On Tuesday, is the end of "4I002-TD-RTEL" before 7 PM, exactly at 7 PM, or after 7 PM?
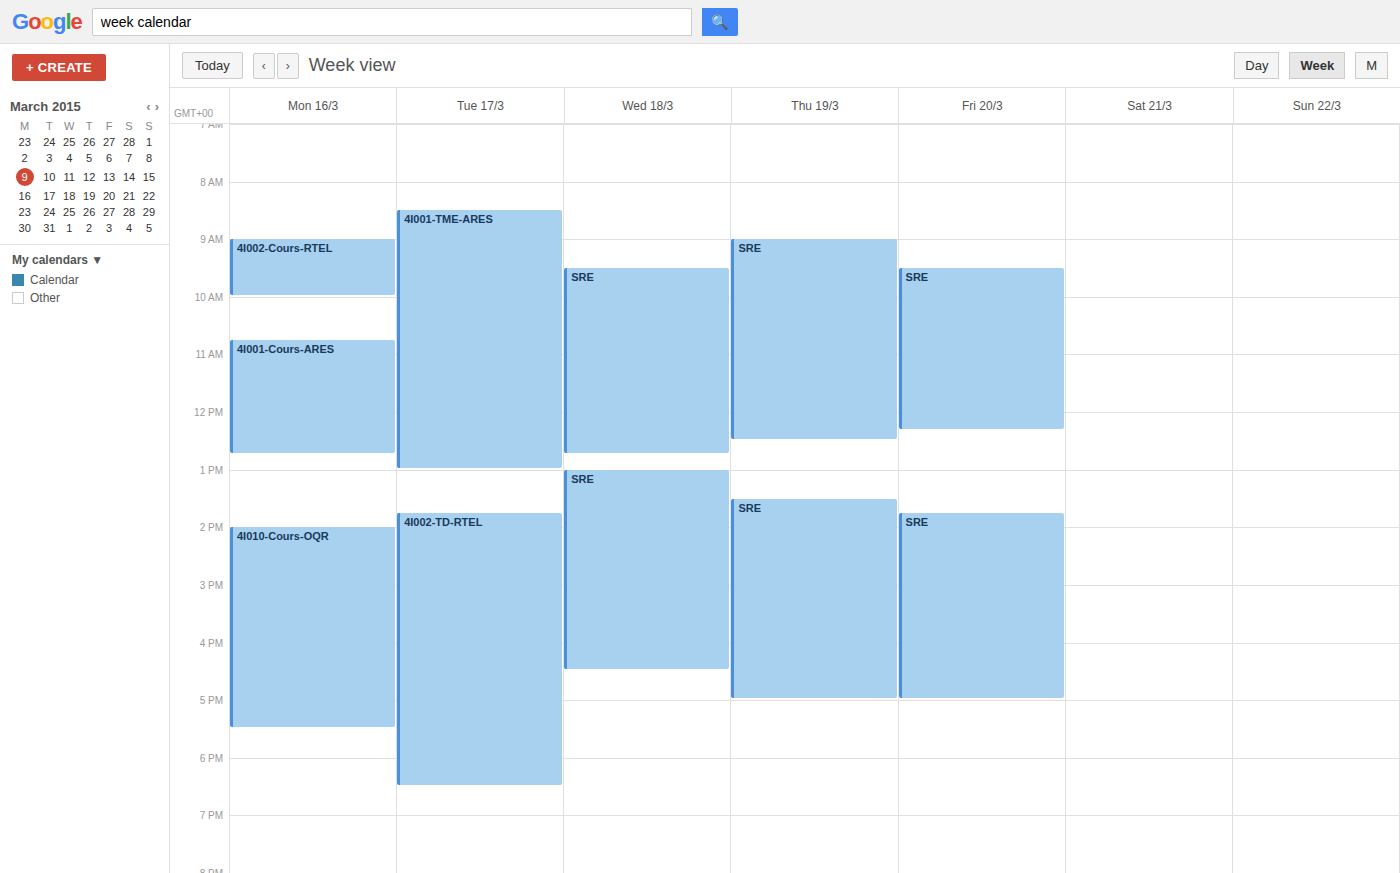
6:30 PM -- before 7 PM, 30 minutes above the 7 PM line.